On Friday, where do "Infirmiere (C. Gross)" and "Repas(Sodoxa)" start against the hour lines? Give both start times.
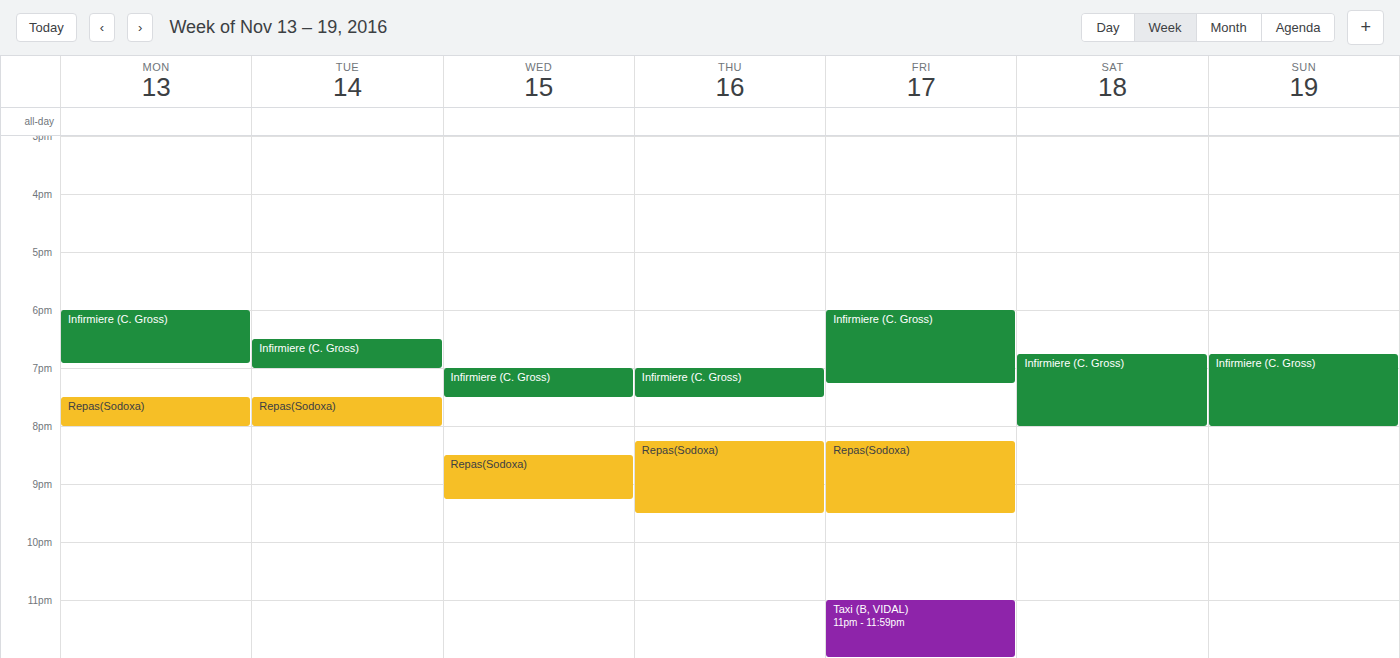
"Infirmiere (C. Gross)": 6:00 PM, exactly on the 6 PM line. "Repas(Sodoxa)": 8:15 PM, neither: a quarter of the way from the 8 PM line to the 9 PM line.